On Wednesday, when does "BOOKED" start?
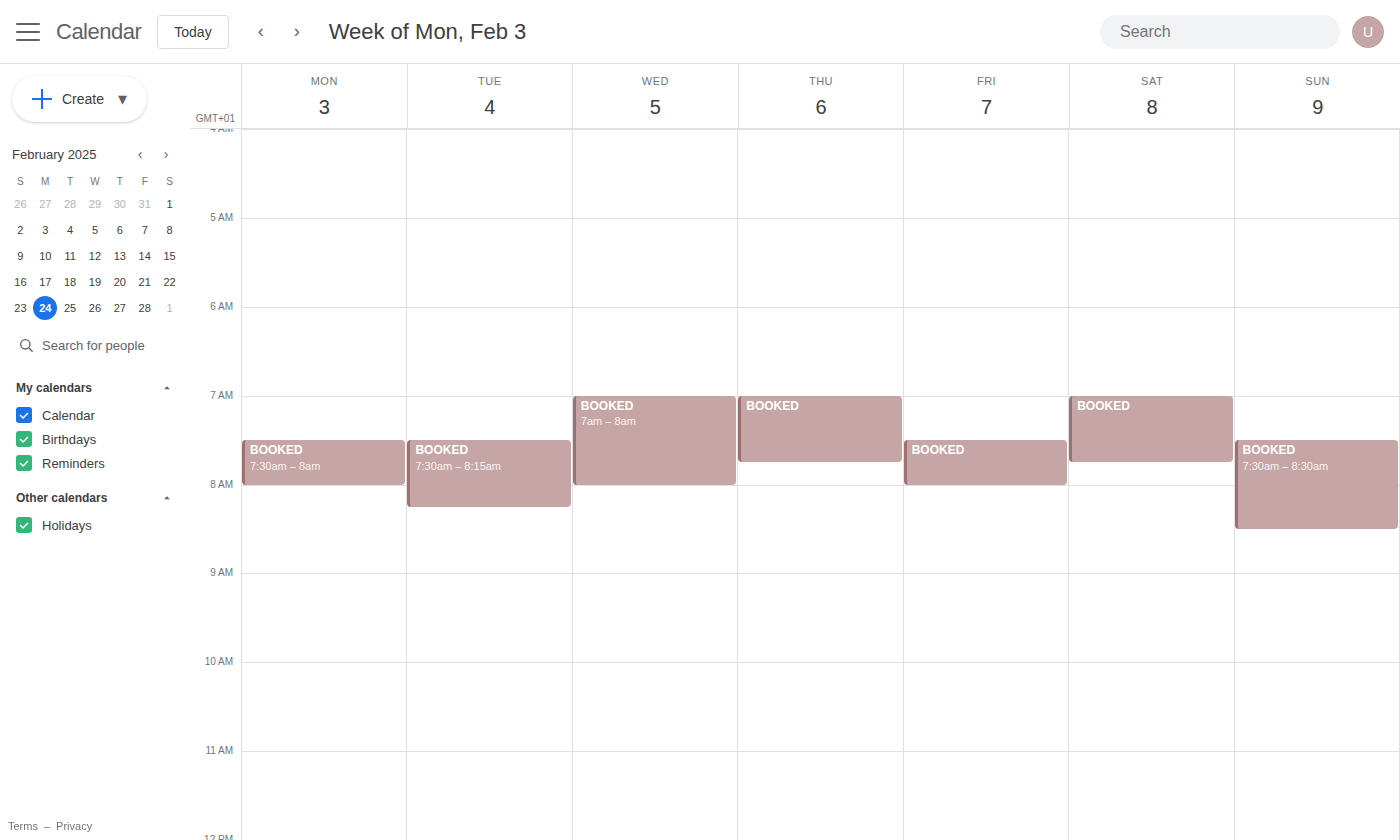
7:00 AM